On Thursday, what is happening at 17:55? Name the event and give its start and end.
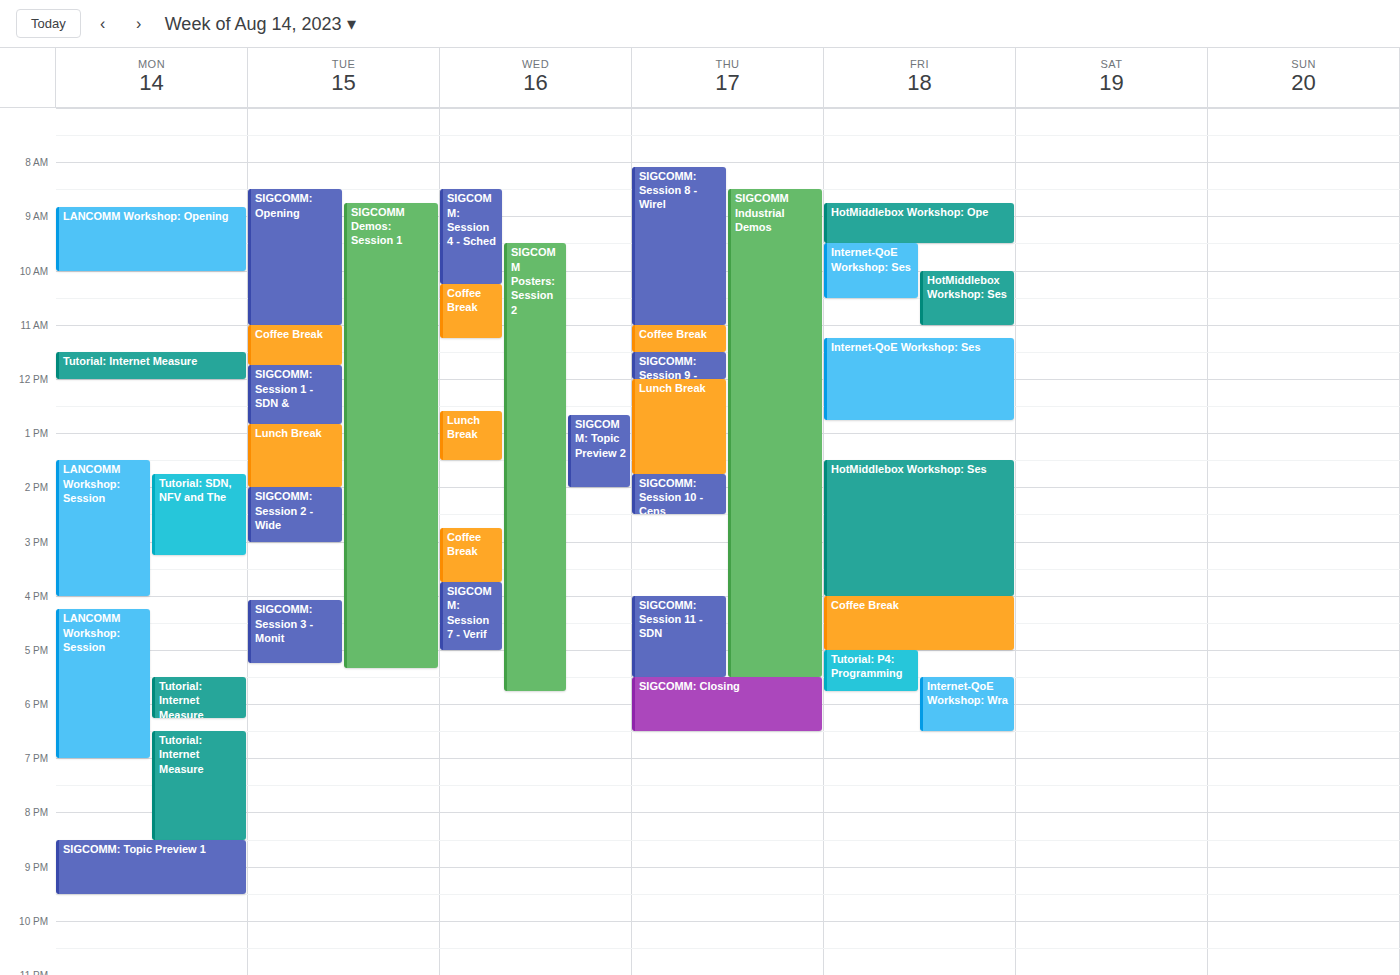
"SIGCOMM: Closing", 17:30 to 18:30